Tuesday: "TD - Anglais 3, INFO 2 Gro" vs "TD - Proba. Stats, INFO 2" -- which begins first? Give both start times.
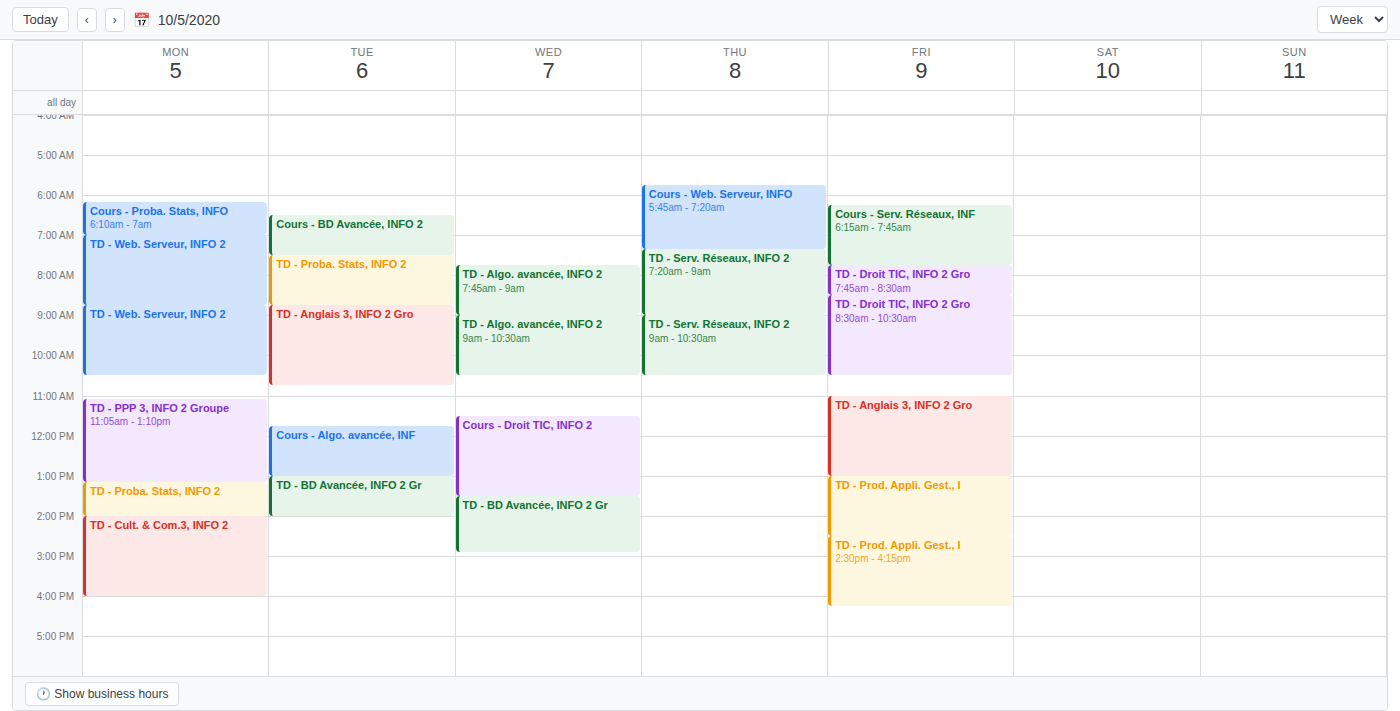
"TD - Proba. Stats, INFO 2" 7:30 AM; "TD - Anglais 3, INFO 2 Gro" 8:45 AM.